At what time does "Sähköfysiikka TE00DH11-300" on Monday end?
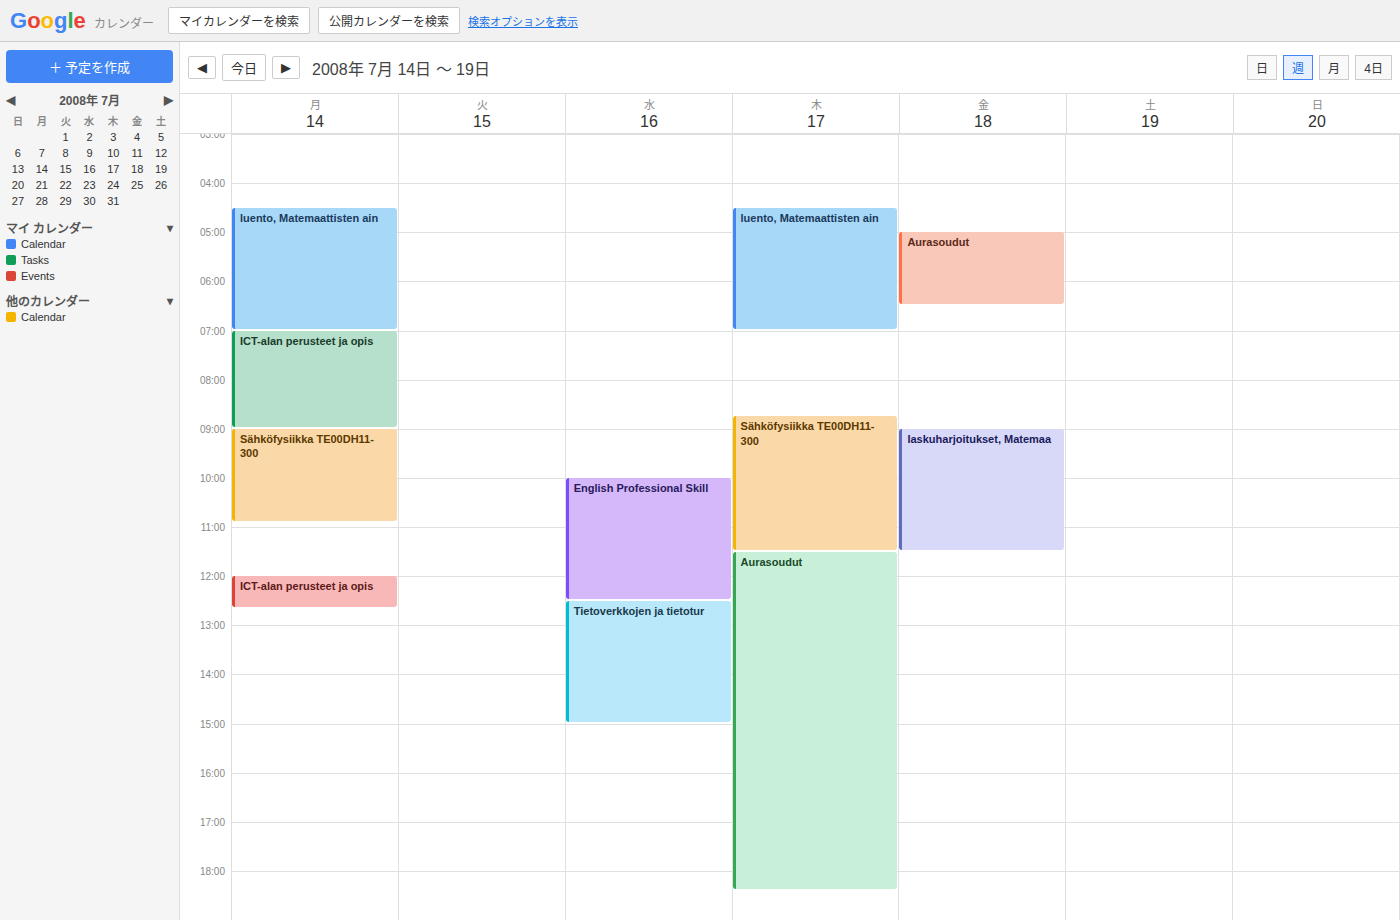
10:55 AM